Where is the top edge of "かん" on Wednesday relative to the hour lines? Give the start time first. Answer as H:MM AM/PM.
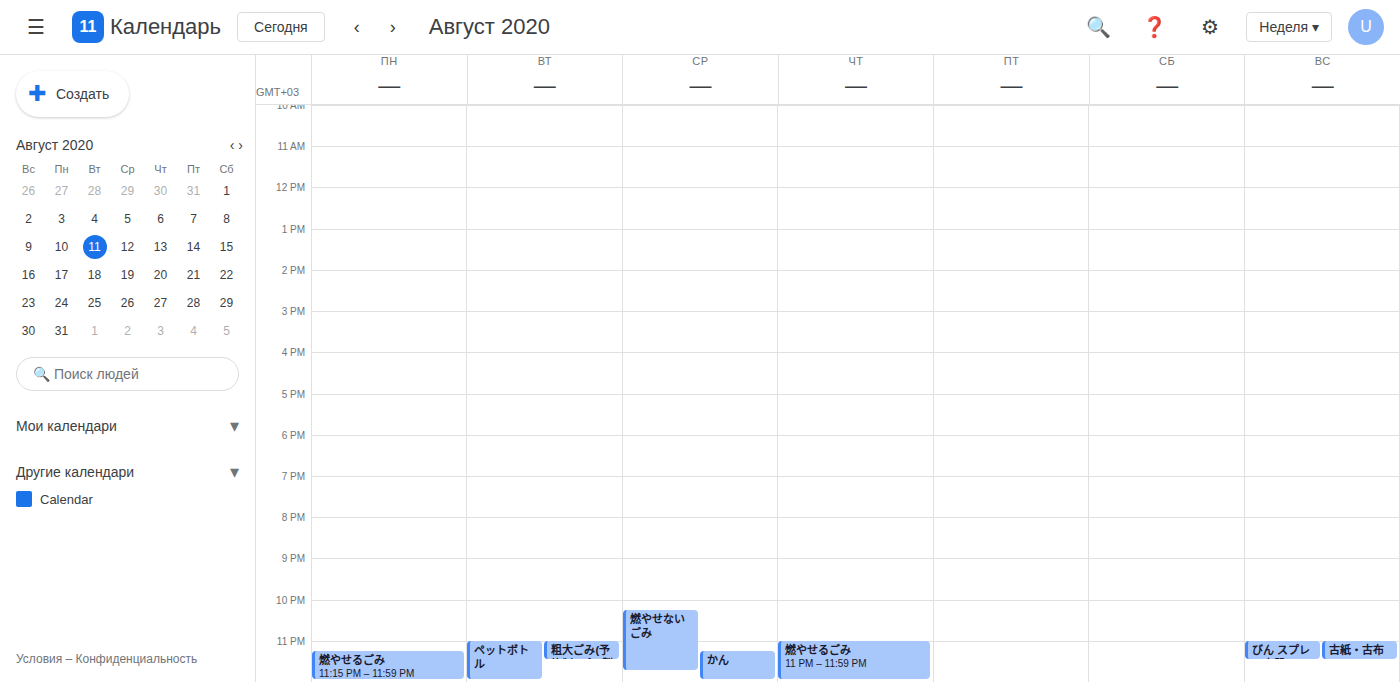
11:15 PM -- neither: a quarter of the way from the 11 PM line to the 12 AM line.